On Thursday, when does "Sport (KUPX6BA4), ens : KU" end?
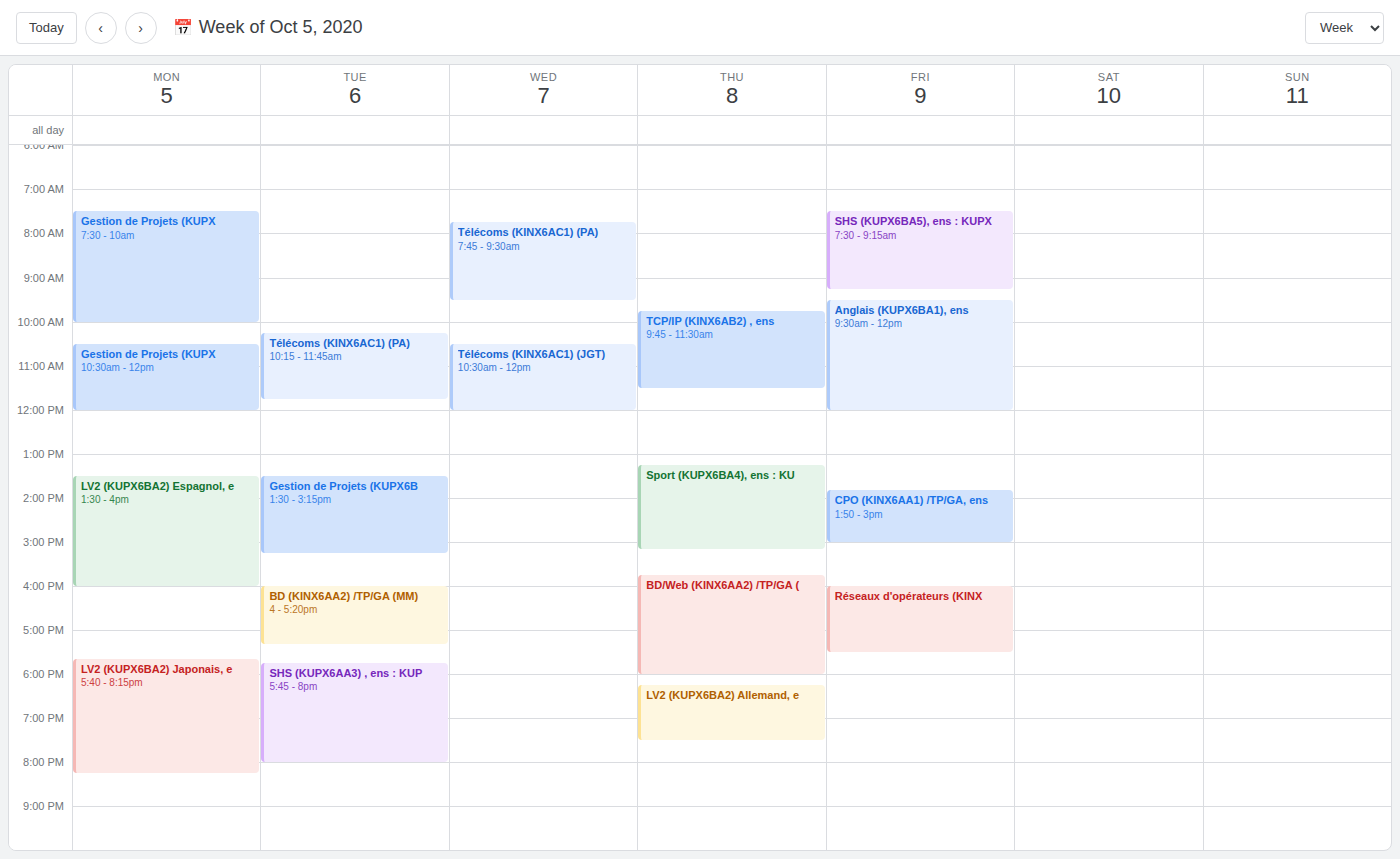
3:10 PM